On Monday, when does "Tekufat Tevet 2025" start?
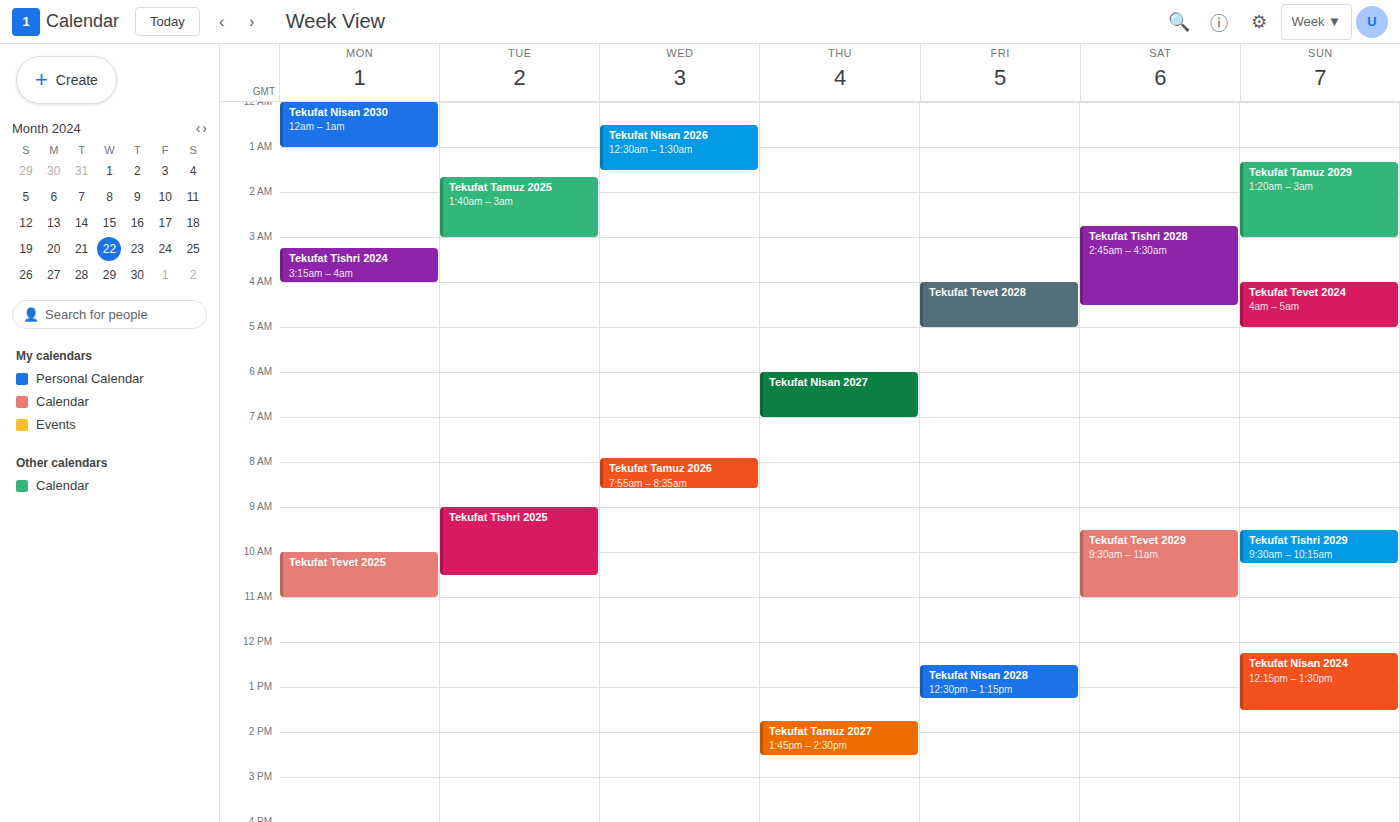
10:00 AM